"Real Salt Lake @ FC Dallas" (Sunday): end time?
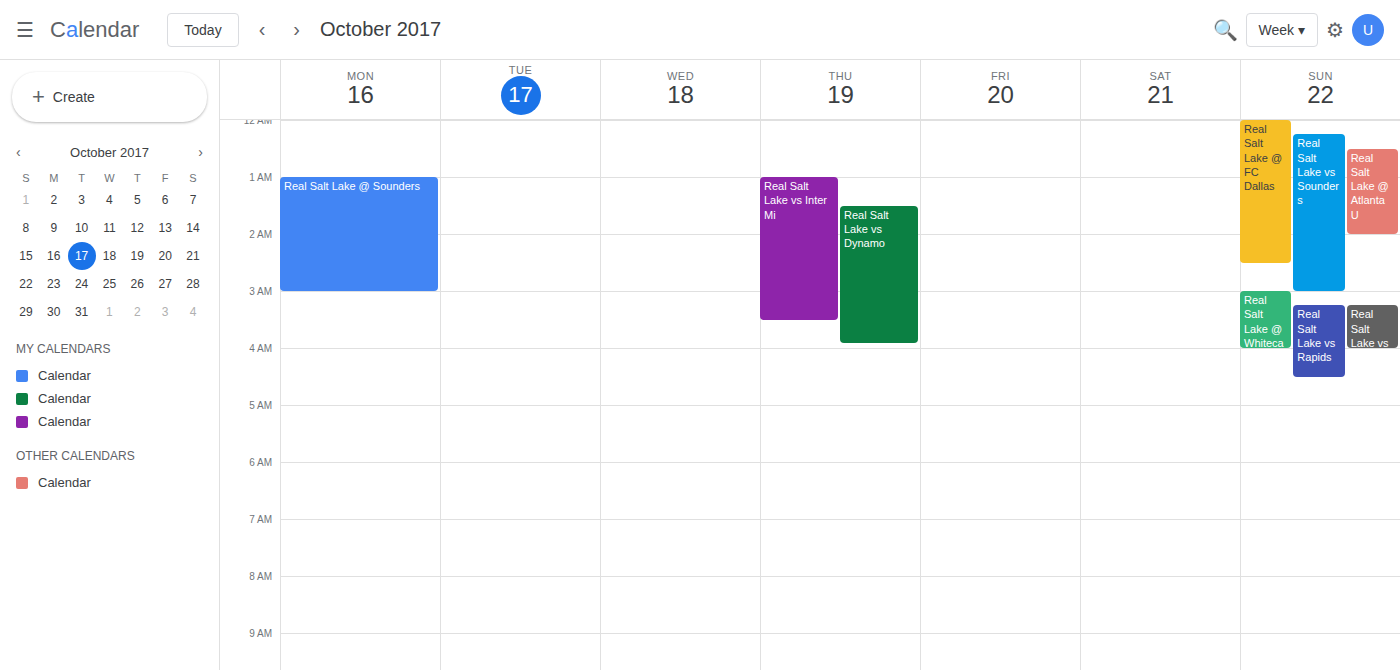
2:30 AM